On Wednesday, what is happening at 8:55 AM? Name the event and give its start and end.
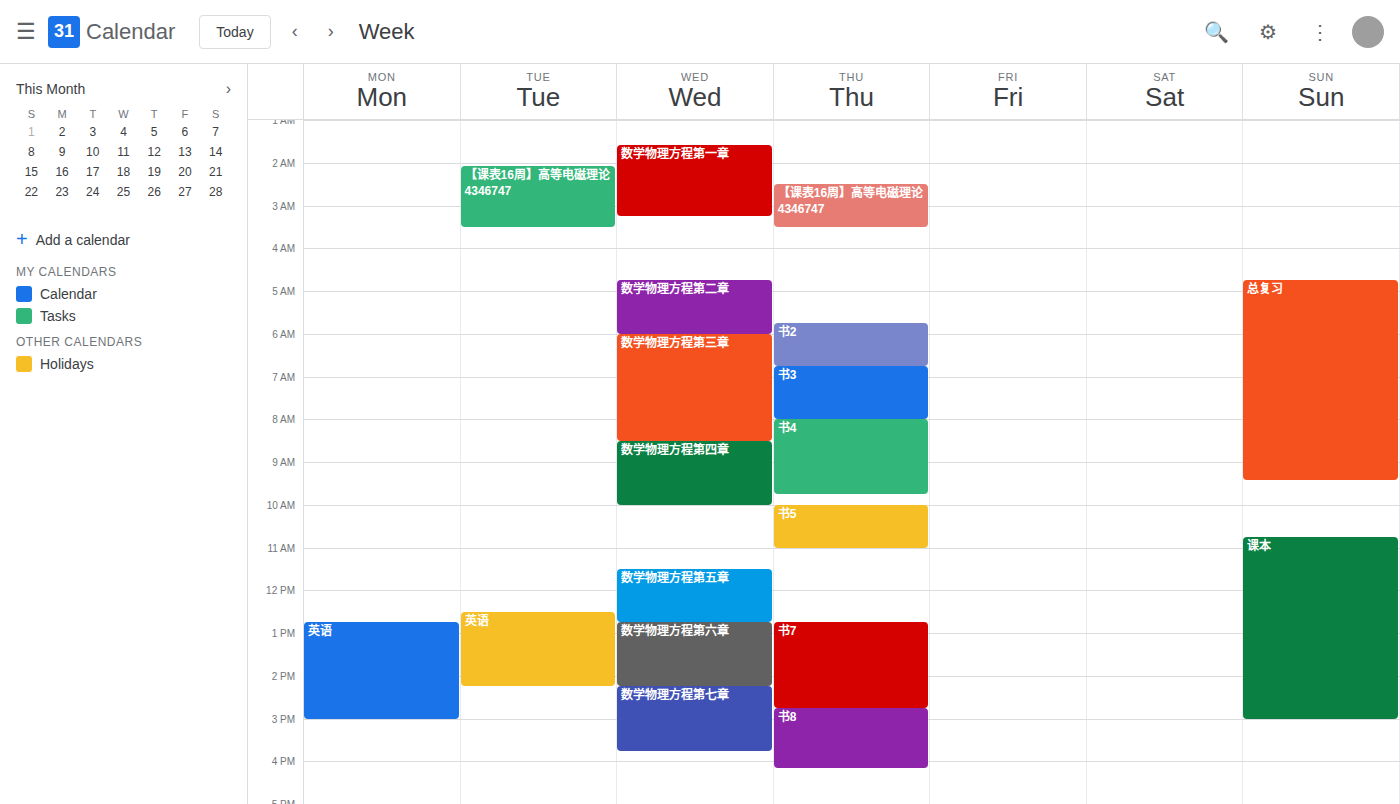
"数学物理方程第四章", 8:30 AM to 10:00 AM